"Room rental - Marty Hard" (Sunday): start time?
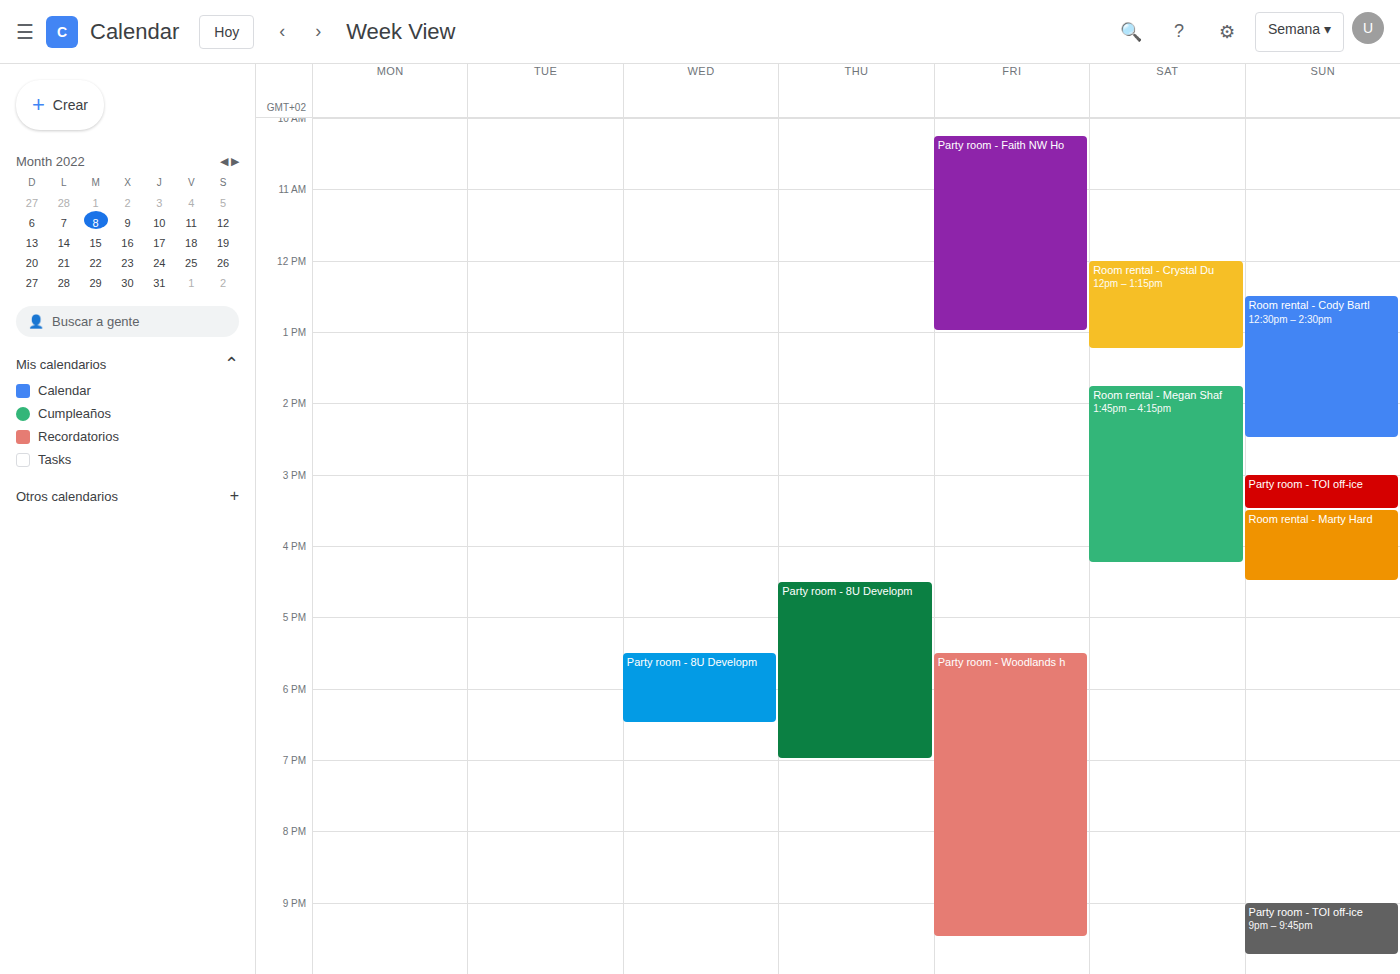
3:30 PM